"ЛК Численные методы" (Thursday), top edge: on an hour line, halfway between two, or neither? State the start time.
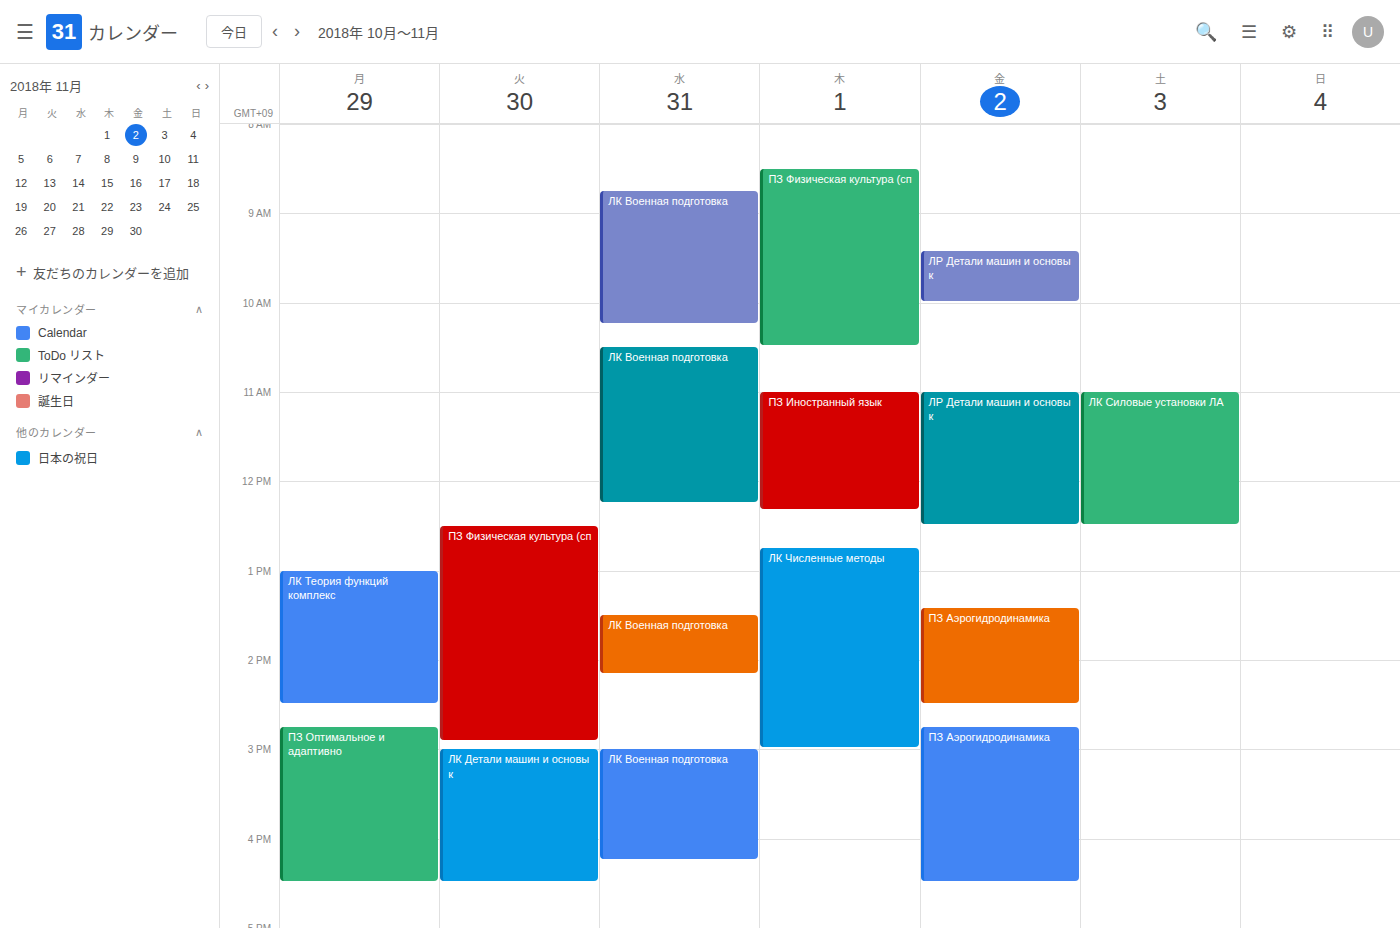
12:45 PM -- neither: three quarters of the way from the 12 PM line to the 1 PM line.